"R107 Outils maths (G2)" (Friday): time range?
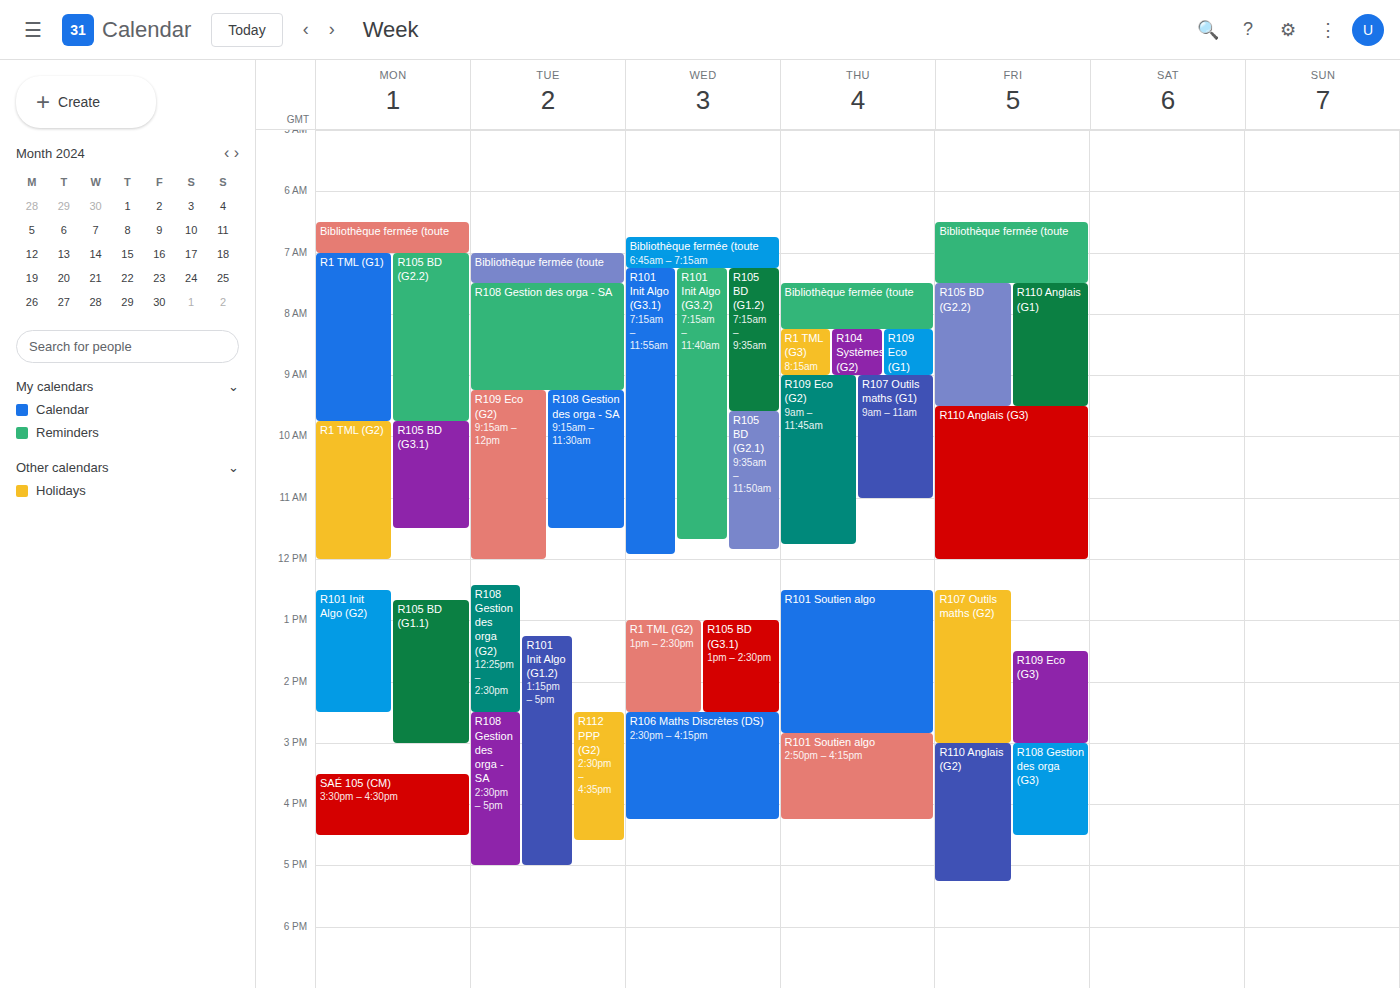
12:30 PM to 3:00 PM